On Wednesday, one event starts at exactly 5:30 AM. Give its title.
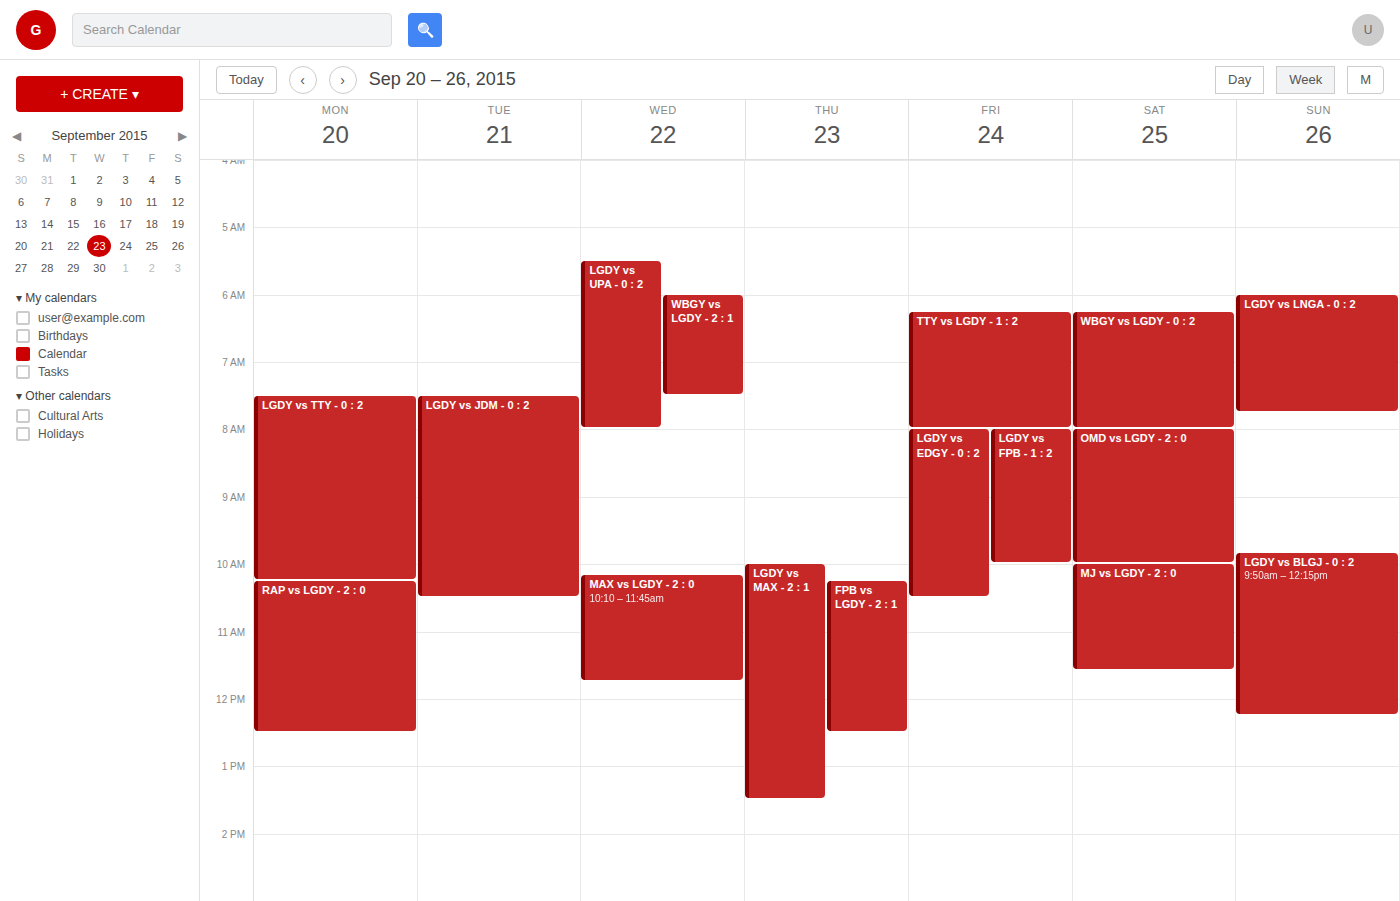
"LGDY vs UPA - 0 : 2"